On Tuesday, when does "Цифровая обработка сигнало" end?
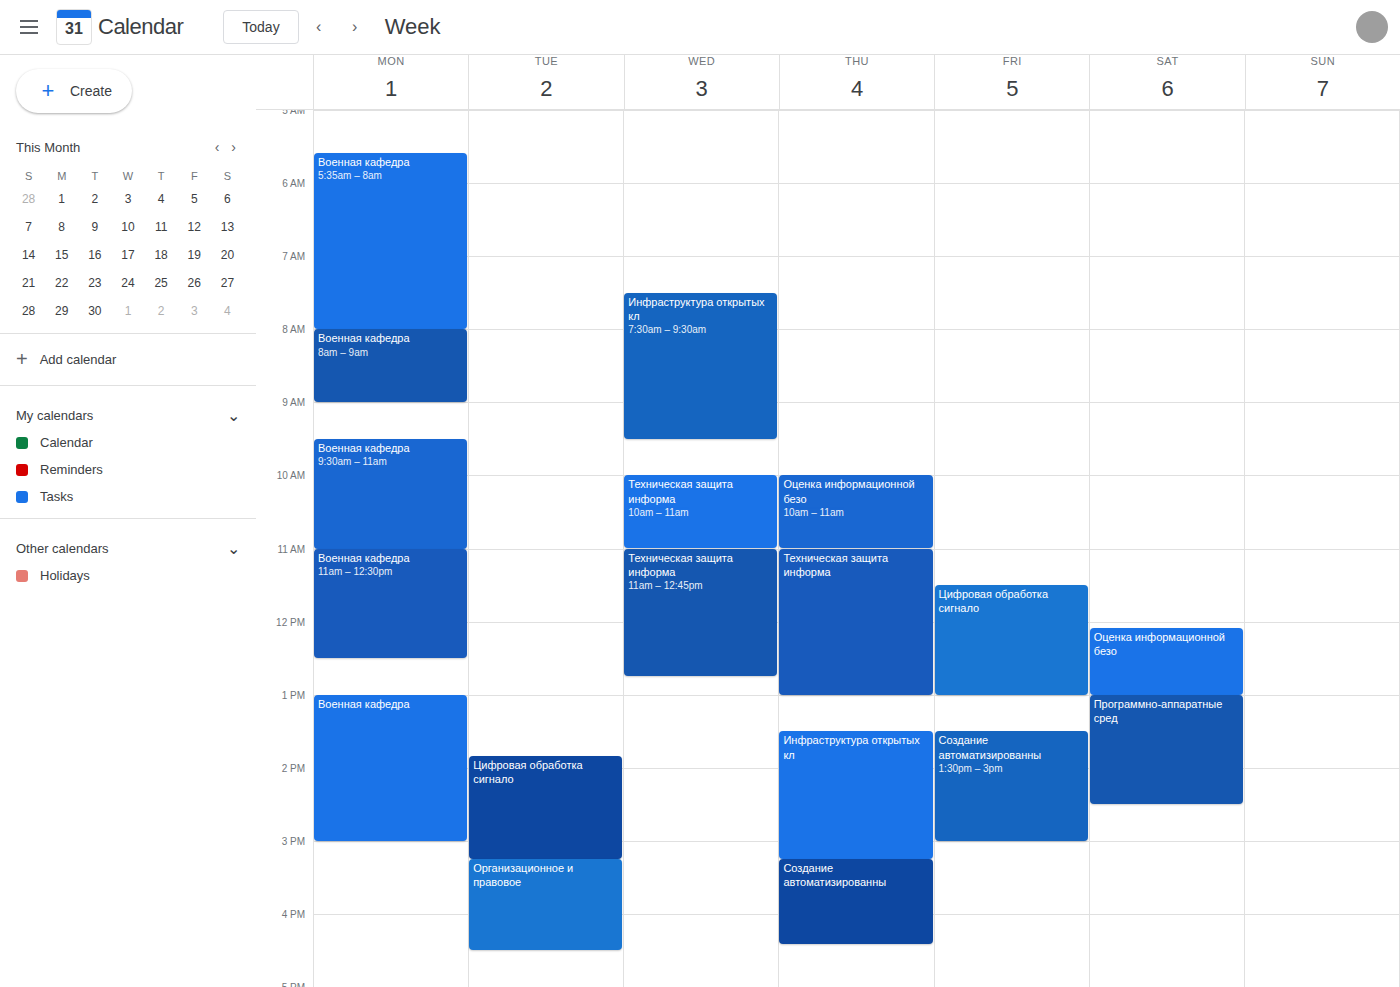
3:15 PM